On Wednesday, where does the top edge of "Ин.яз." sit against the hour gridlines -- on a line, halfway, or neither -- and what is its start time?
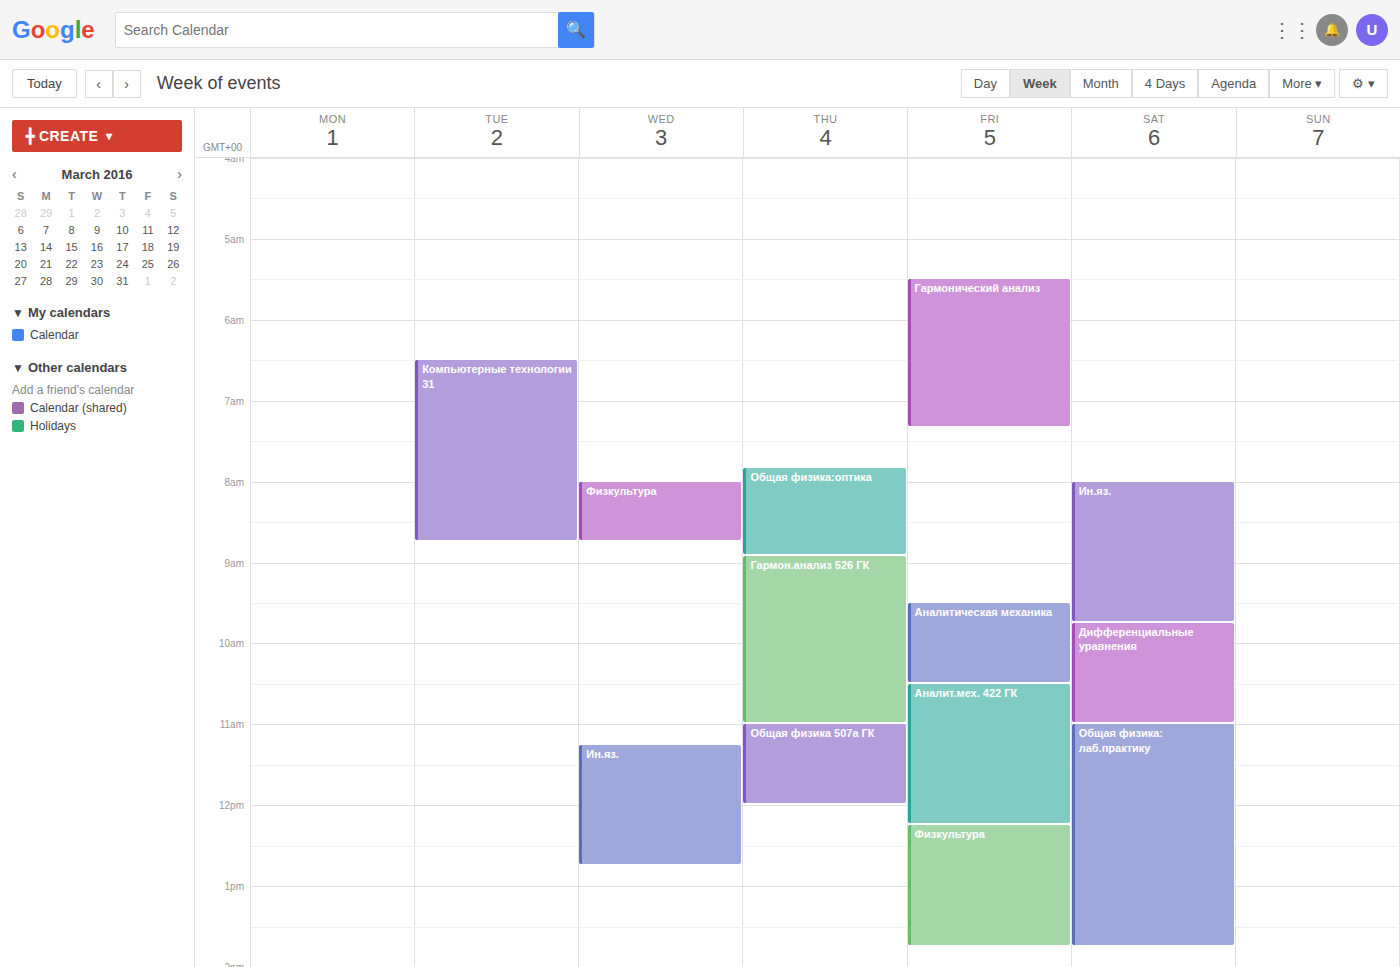
11:15 AM -- neither: a quarter of the way from the 11 AM line to the 12 PM line.